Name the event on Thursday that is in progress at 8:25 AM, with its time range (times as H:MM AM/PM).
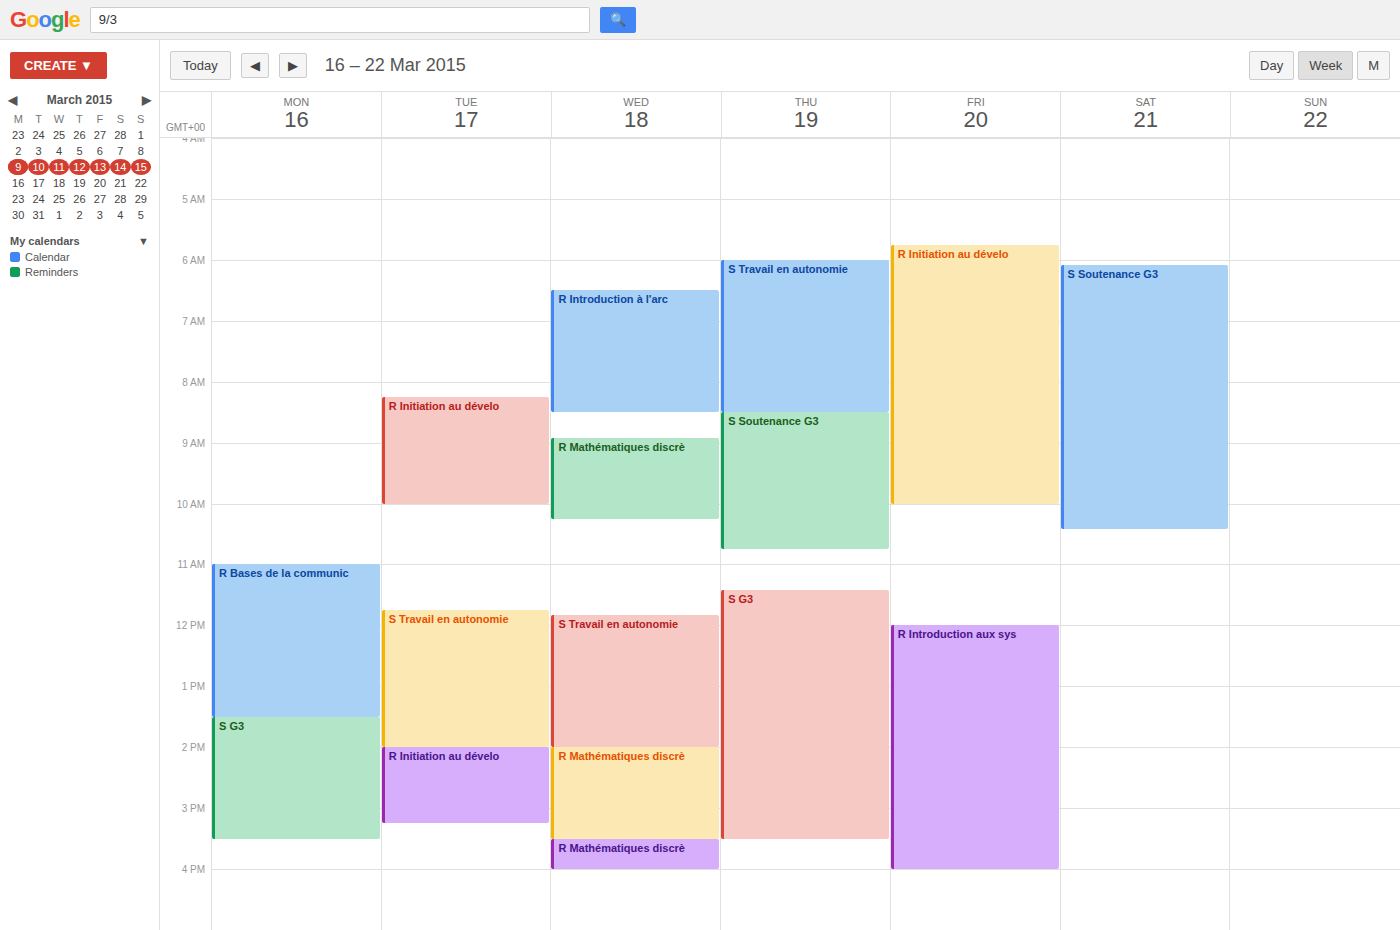
"S Travail en autonomie", 6:00 AM to 8:30 AM